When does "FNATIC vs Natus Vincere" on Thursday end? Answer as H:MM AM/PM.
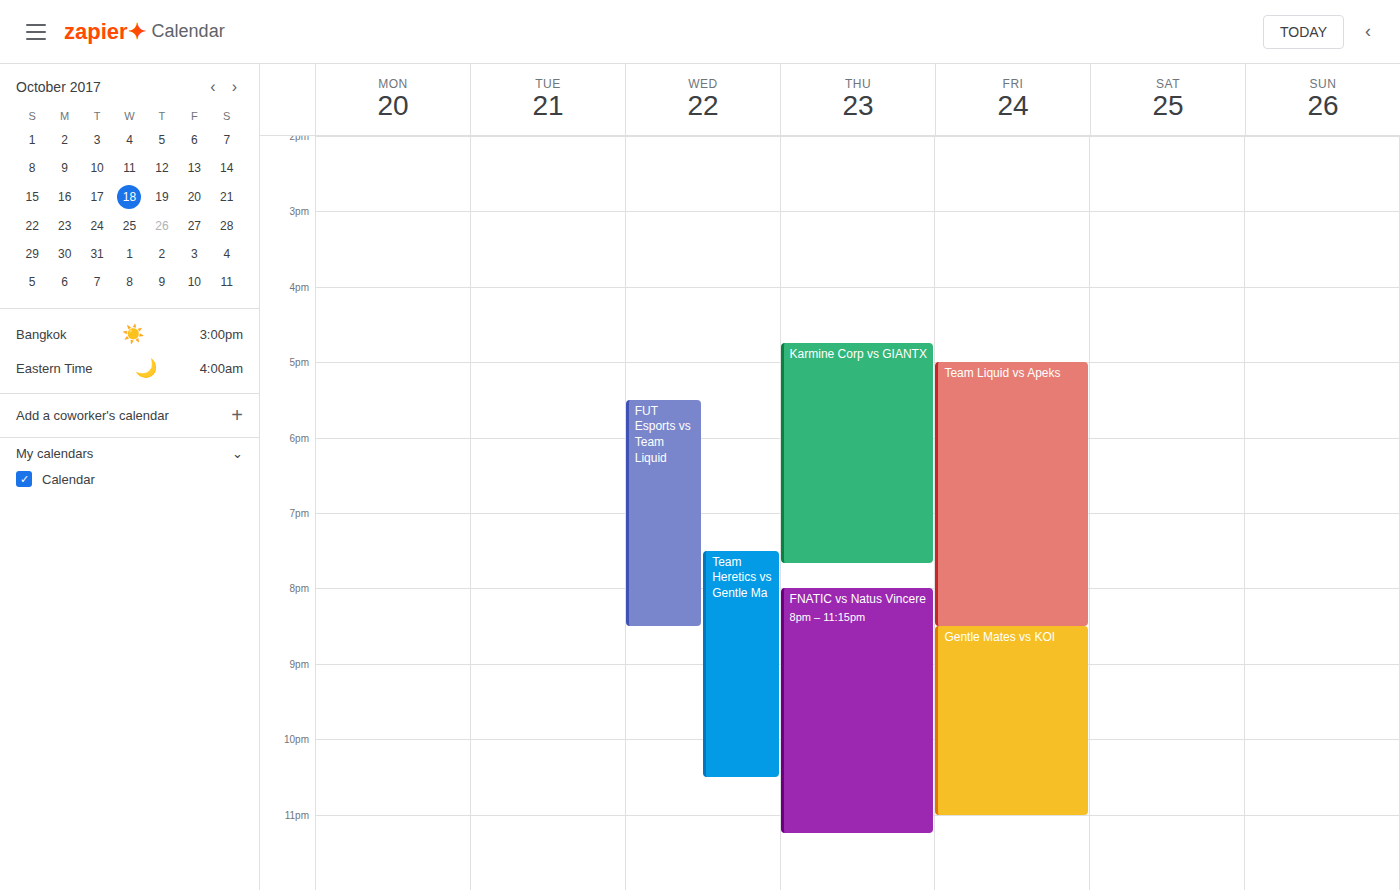
11:15 PM